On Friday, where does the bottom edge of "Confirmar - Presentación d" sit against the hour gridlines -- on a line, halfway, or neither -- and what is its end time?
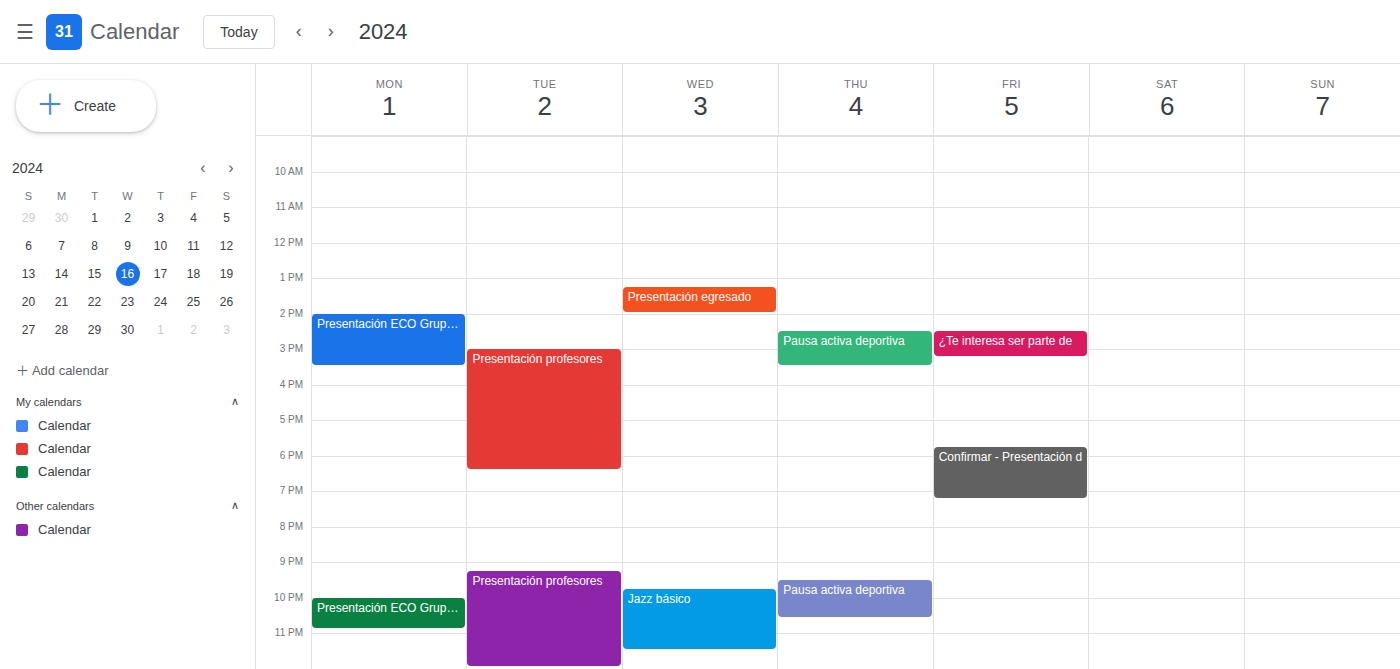
7:15 PM -- neither: a quarter of the way from the 7 PM line to the 8 PM line.